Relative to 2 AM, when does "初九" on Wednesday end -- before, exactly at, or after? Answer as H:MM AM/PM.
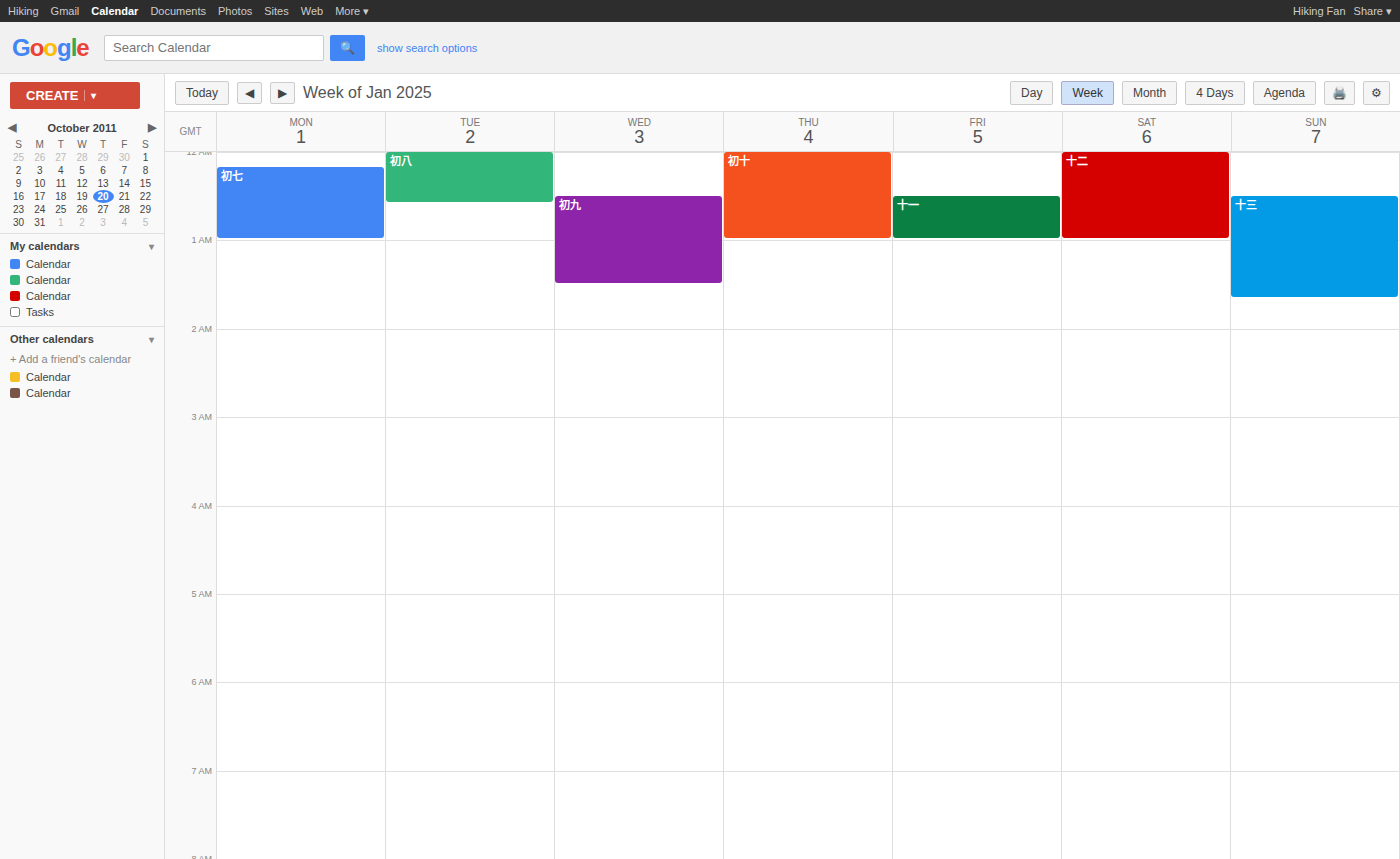
1:30 AM -- before 2 AM, 30 minutes above the 2 AM line.